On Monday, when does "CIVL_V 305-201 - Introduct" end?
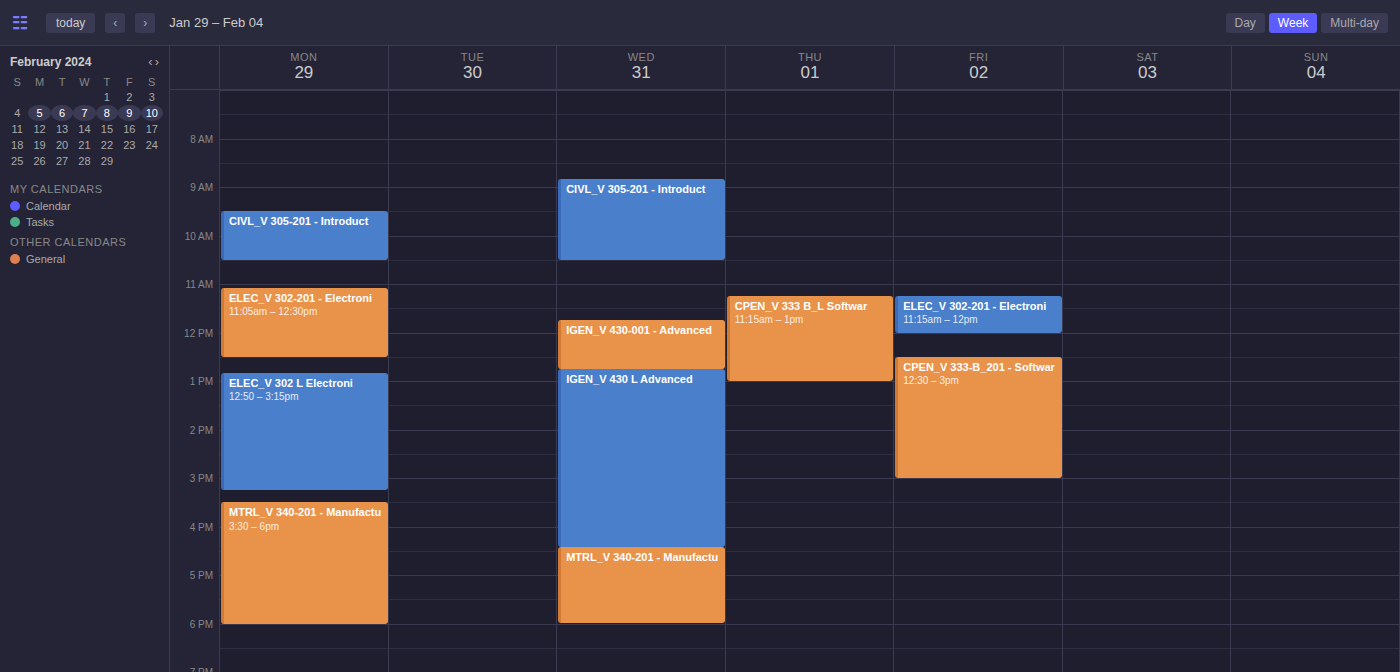
10:30 AM